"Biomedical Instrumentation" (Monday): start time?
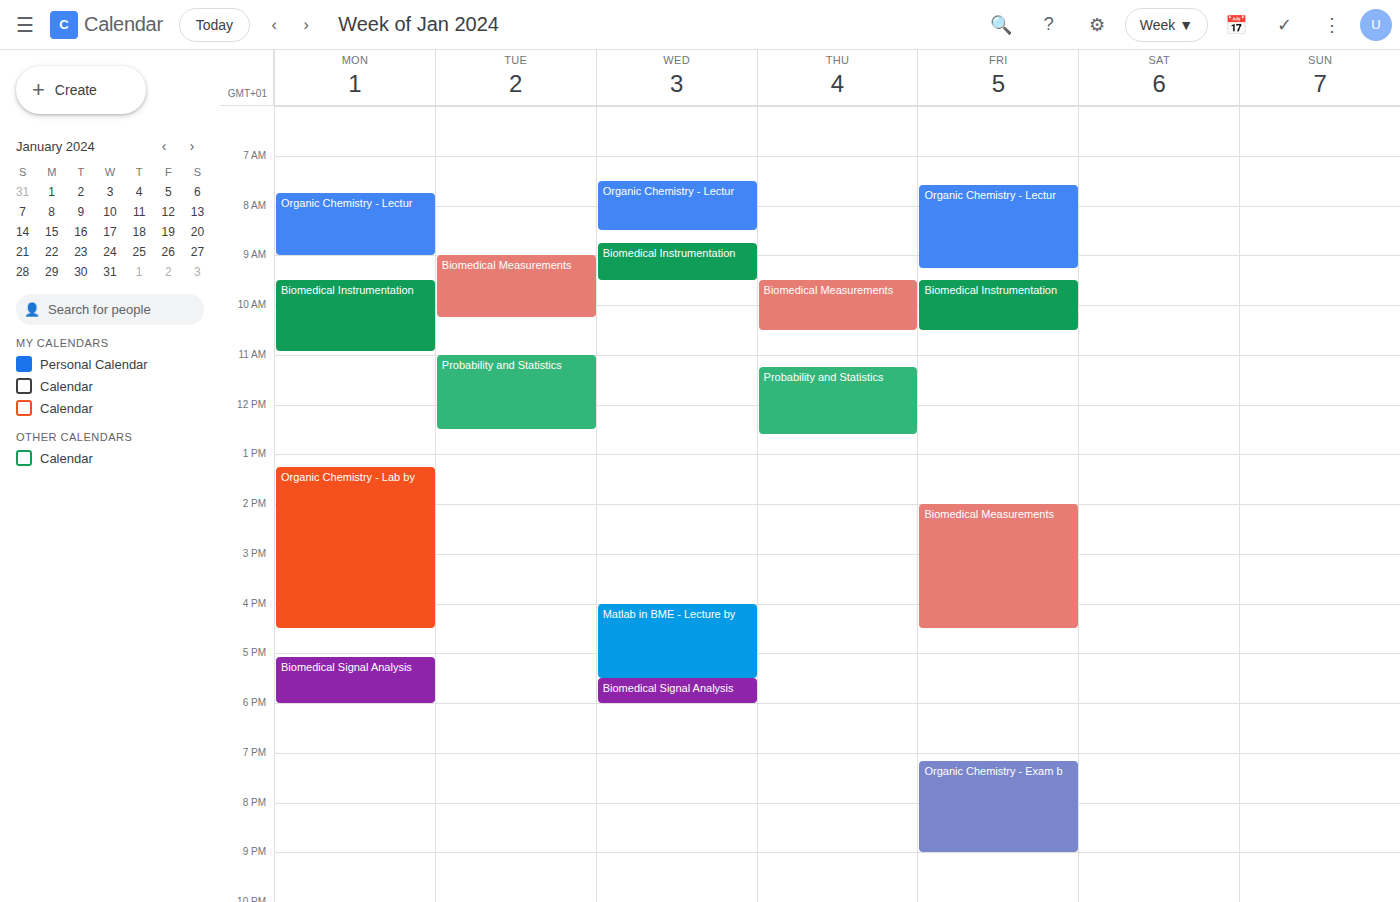
9:30 AM